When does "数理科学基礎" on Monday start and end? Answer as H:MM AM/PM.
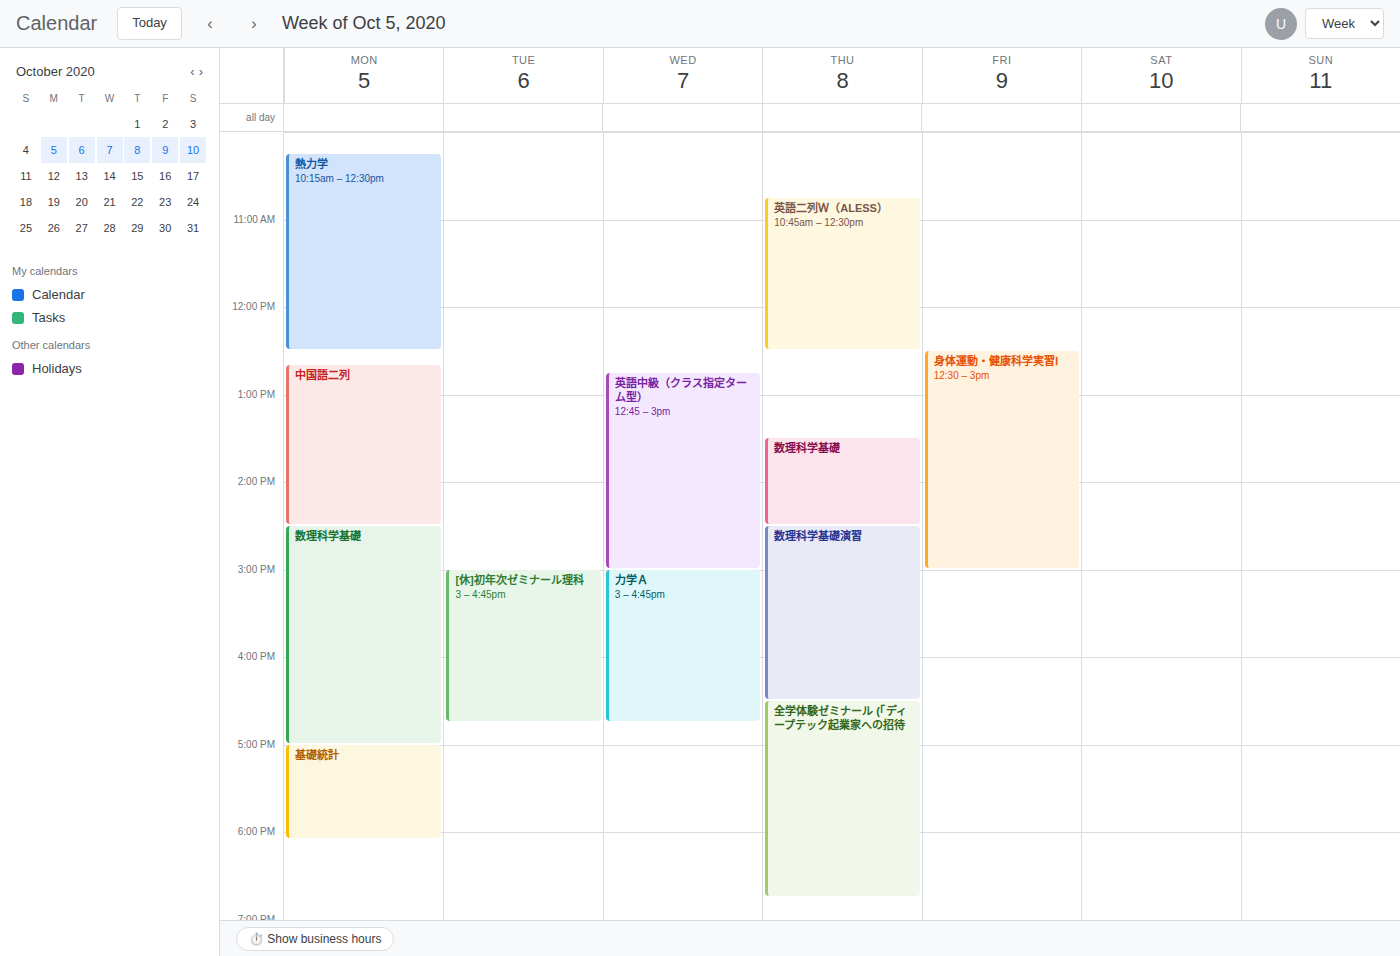
2:30 PM to 5:00 PM